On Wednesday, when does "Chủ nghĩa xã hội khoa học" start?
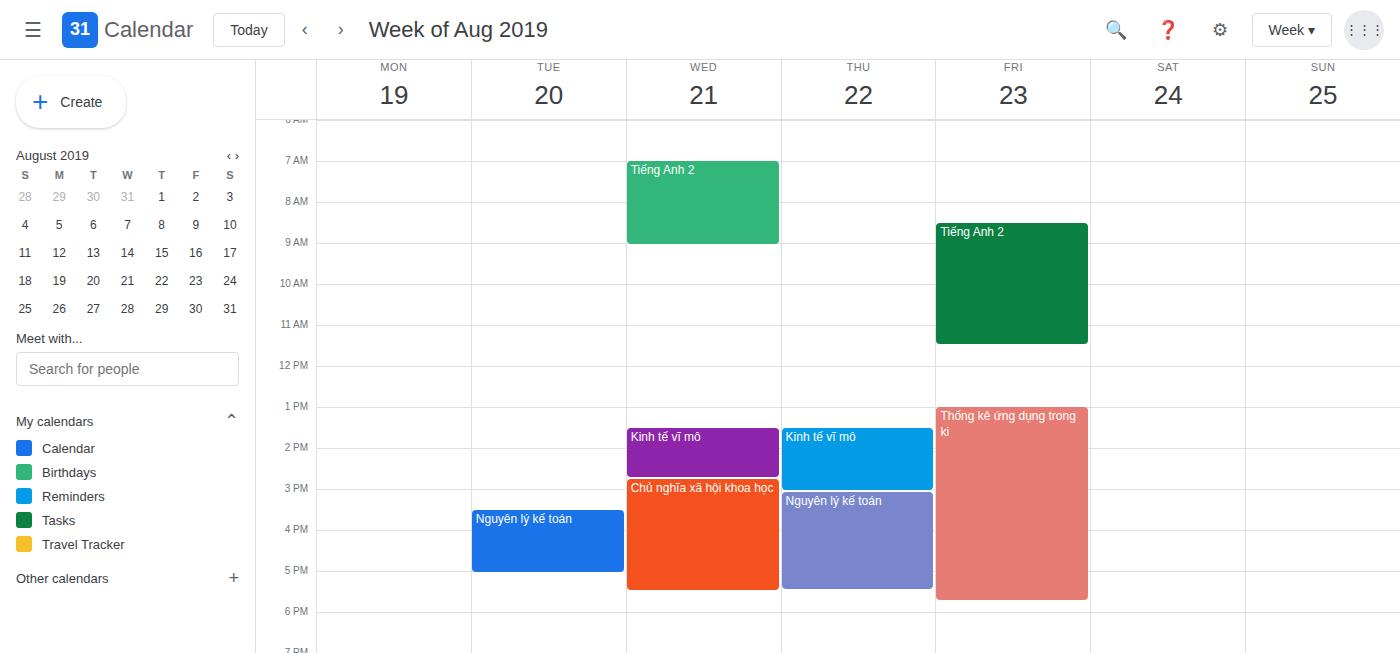
14:45